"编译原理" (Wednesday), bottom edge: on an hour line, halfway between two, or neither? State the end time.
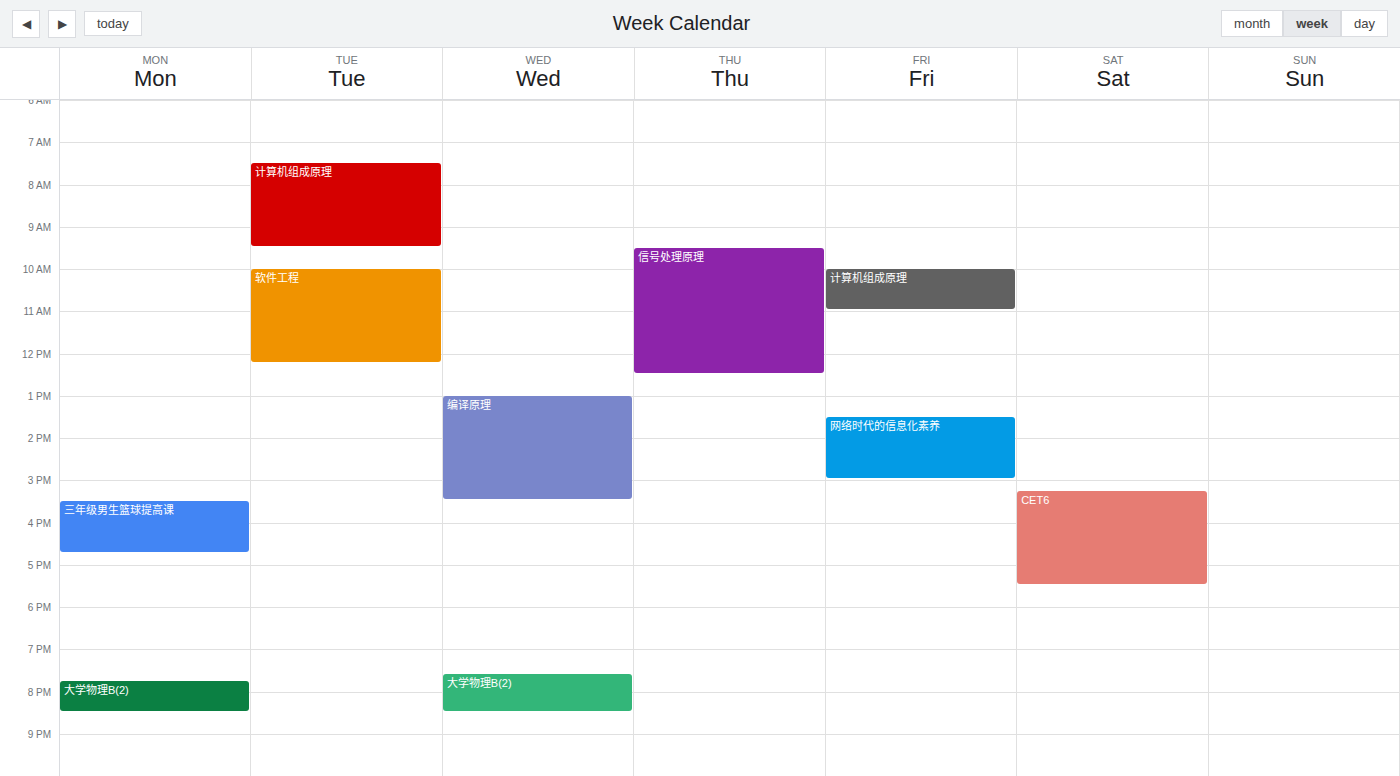
3:30 PM -- halfway between the 3 PM and 4 PM lines.